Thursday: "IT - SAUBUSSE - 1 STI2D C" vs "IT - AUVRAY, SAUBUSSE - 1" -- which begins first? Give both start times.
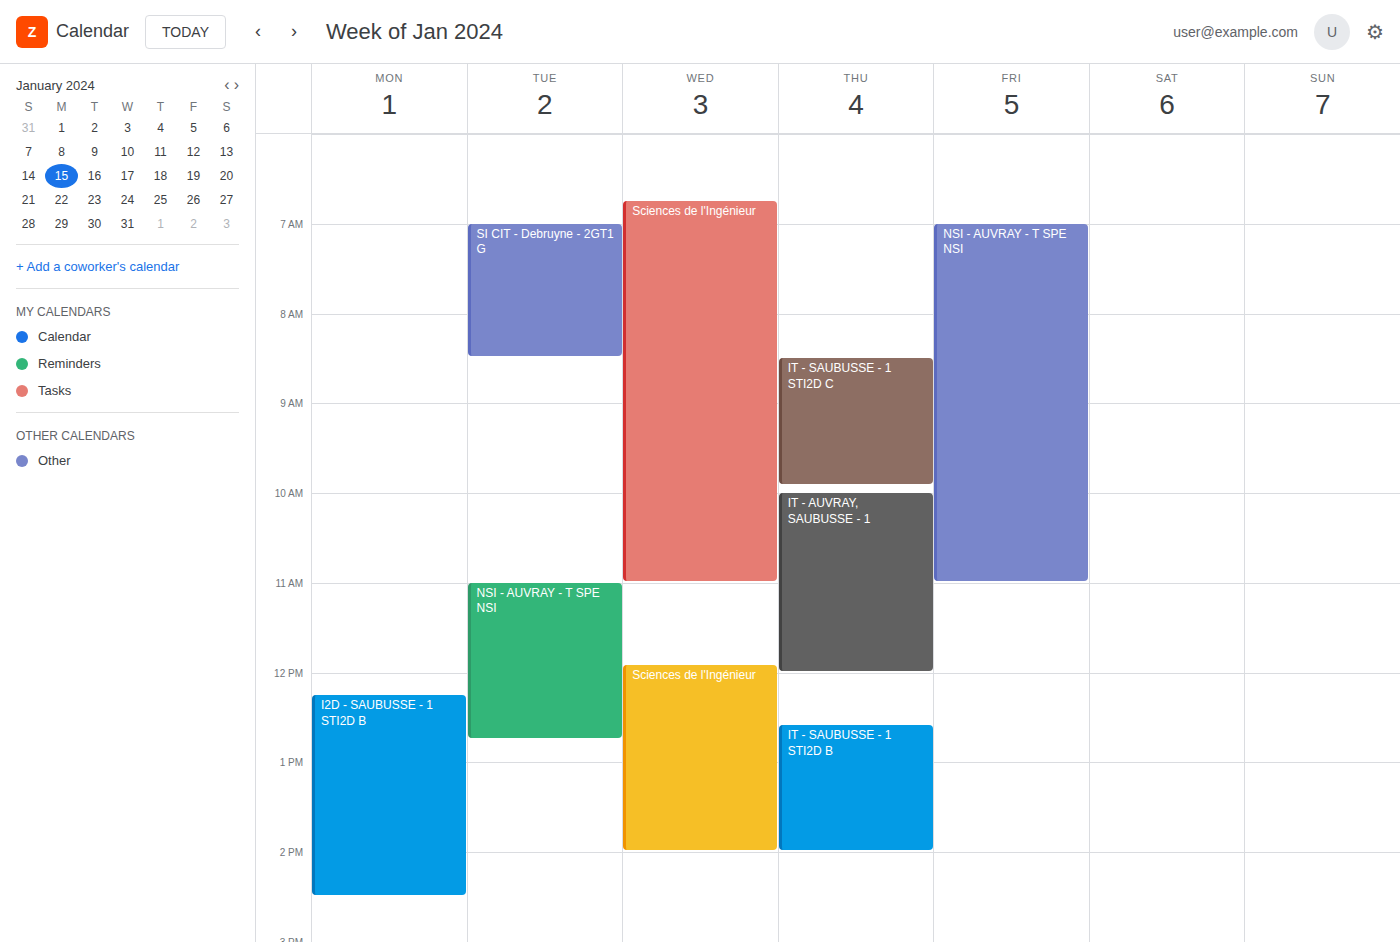
"IT - SAUBUSSE - 1 STI2D C" 8:30 AM; "IT - AUVRAY, SAUBUSSE - 1" 10:00 AM.